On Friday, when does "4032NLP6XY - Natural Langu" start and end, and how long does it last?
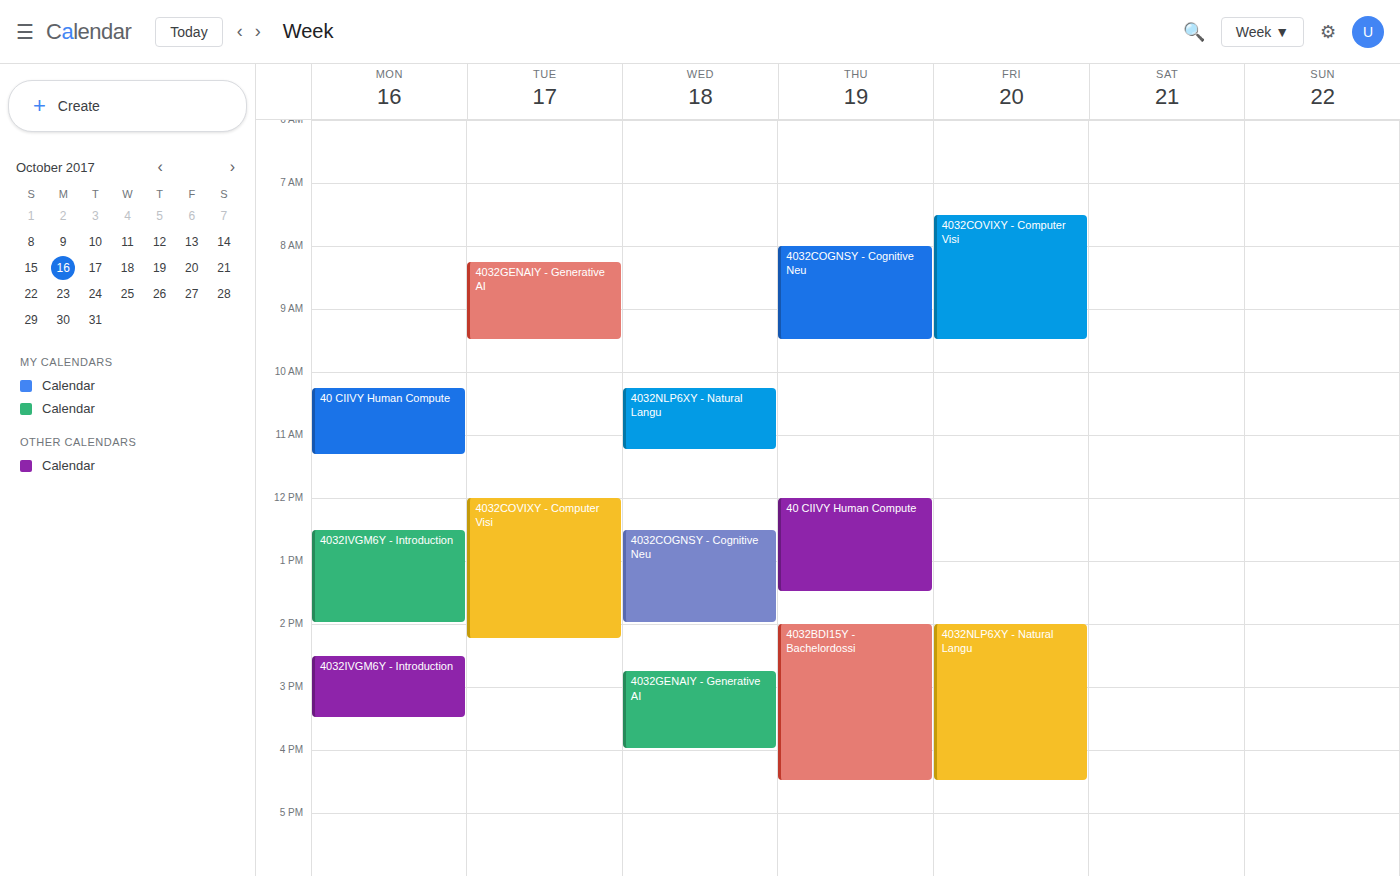
2:00 PM to 4:30 PM, 2 hours 30 minutes